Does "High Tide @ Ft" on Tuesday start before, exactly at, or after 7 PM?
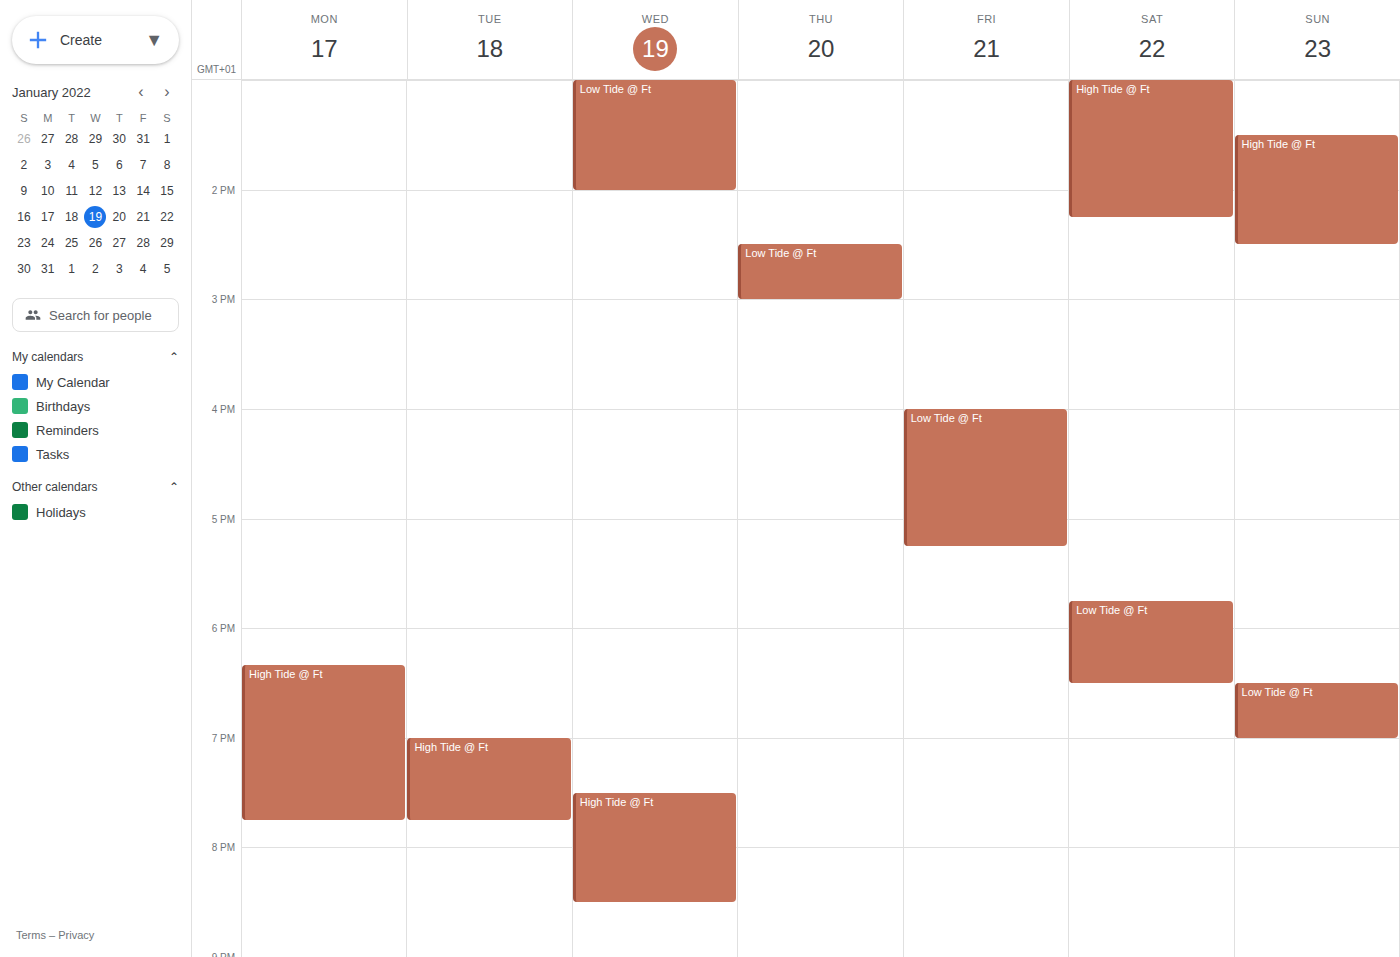
7:00 PM -- exactly at 7 PM, on the 7 PM line.